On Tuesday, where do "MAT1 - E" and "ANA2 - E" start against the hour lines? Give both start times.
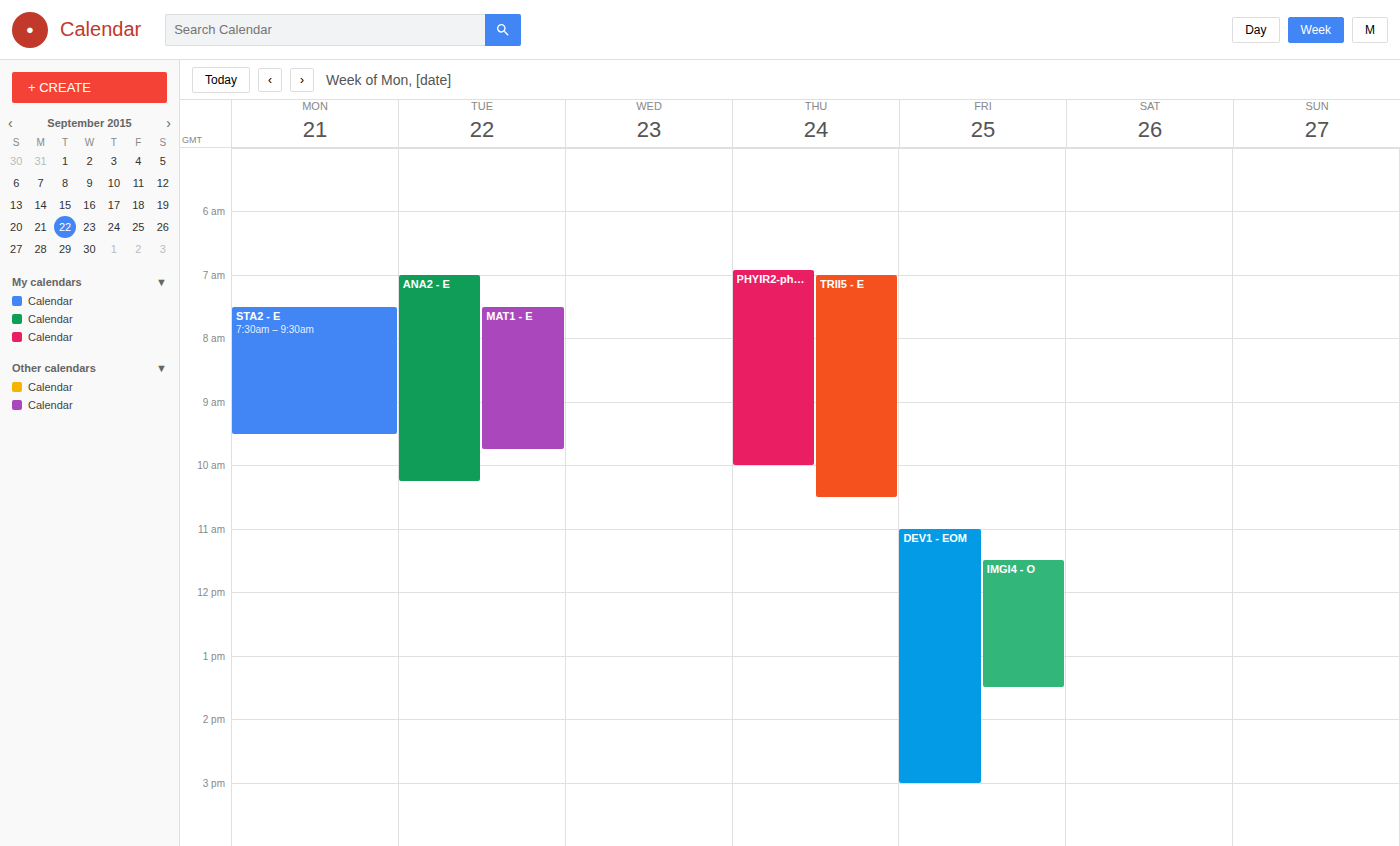
"MAT1 - E": 7:30 AM, halfway between the 7 AM and 8 AM lines. "ANA2 - E": 7:00 AM, exactly on the 7 AM line.